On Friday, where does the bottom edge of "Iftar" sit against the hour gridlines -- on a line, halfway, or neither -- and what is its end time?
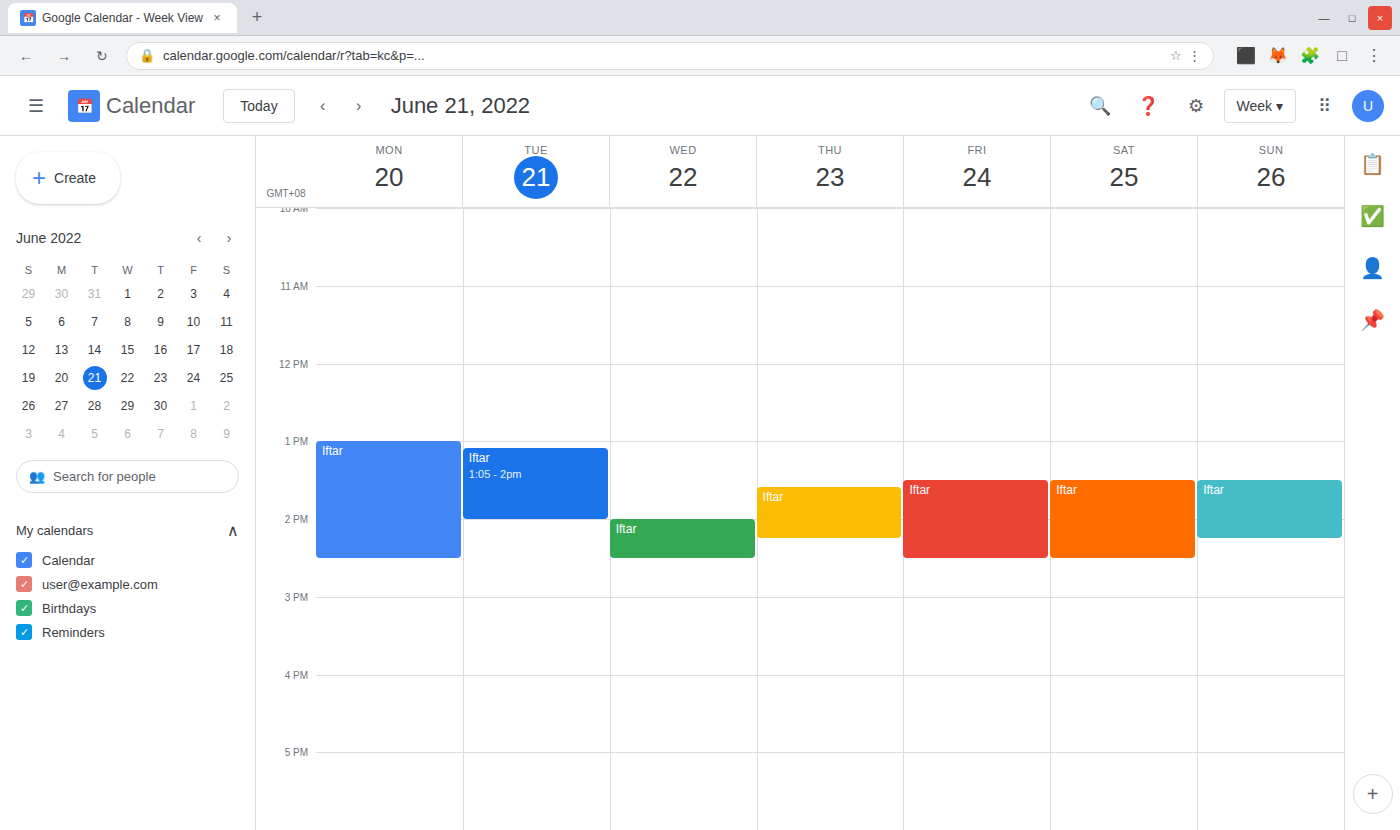
2:30 PM -- halfway between the 2 PM and 3 PM lines.